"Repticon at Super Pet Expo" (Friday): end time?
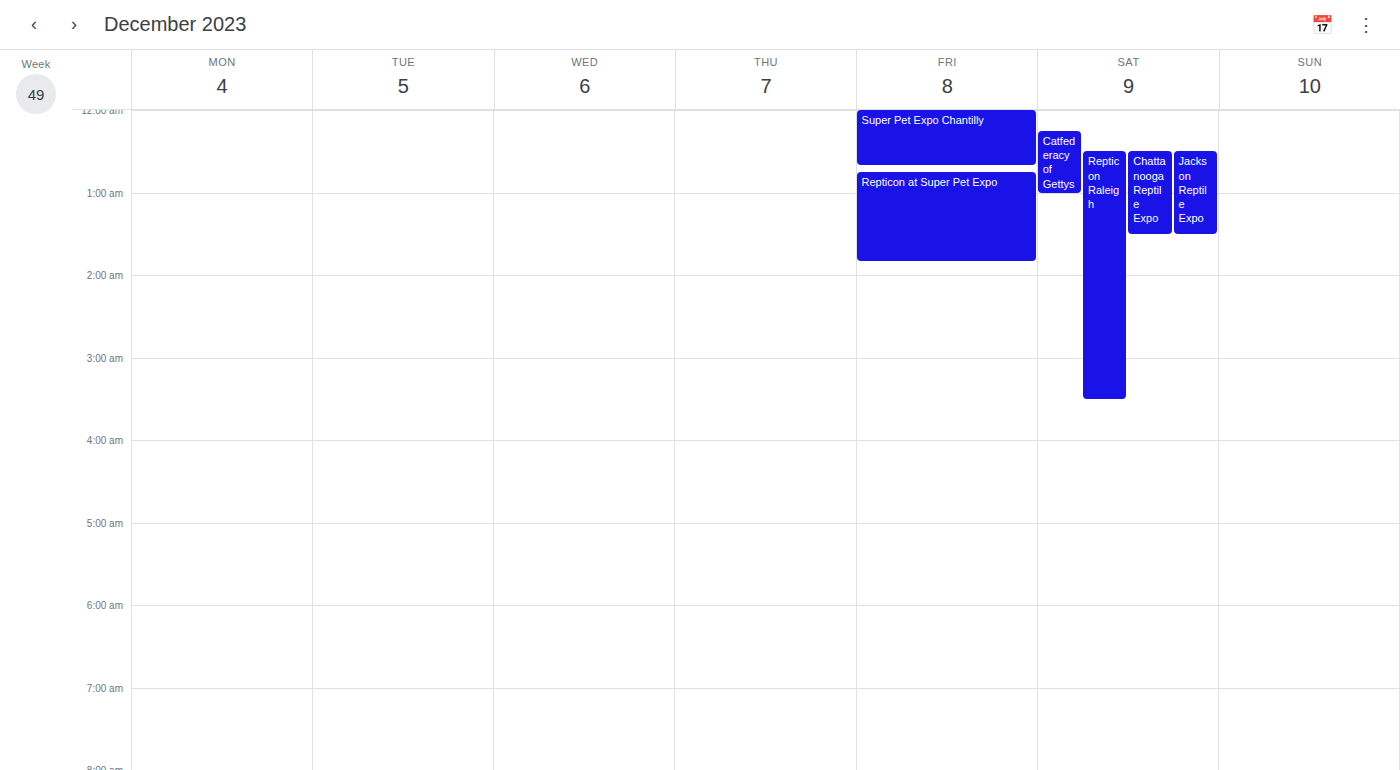
1:50 AM